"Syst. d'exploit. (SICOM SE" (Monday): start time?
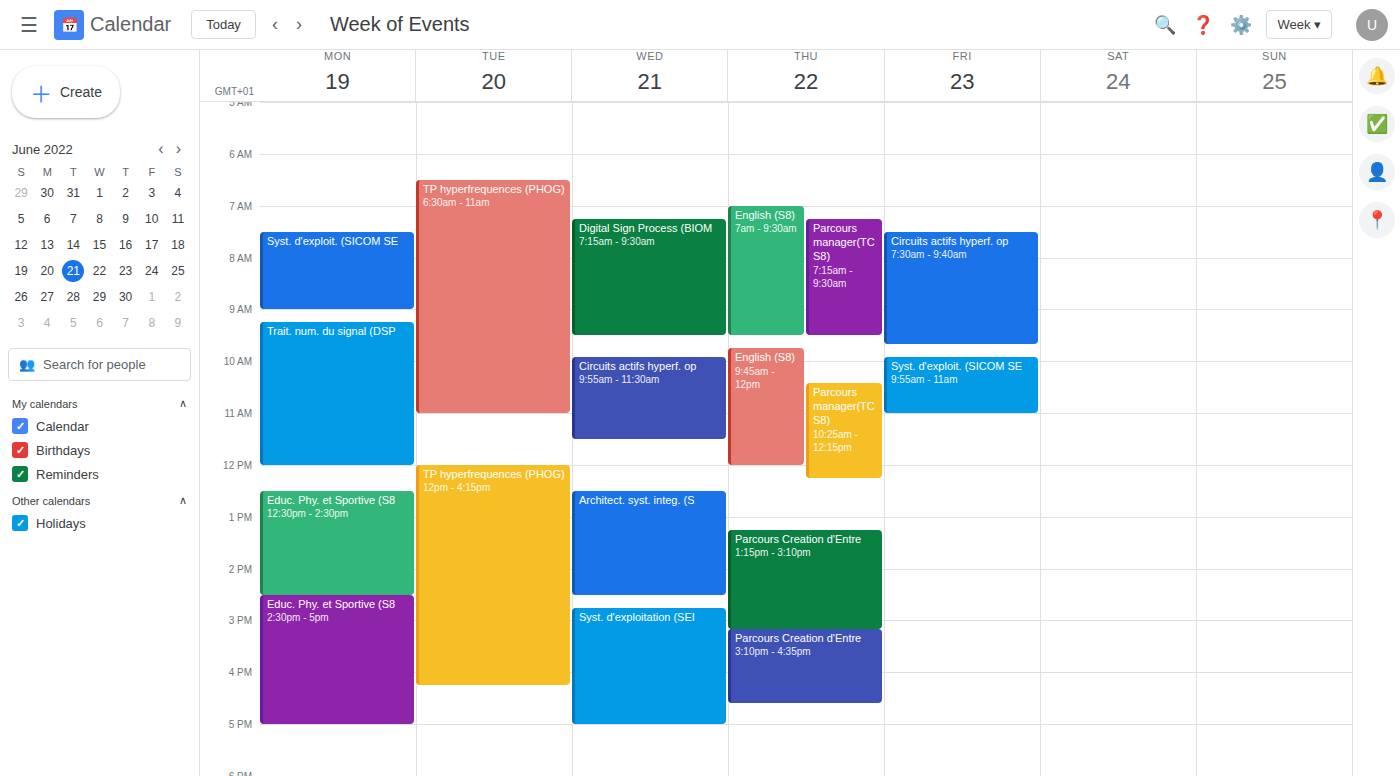
07:30